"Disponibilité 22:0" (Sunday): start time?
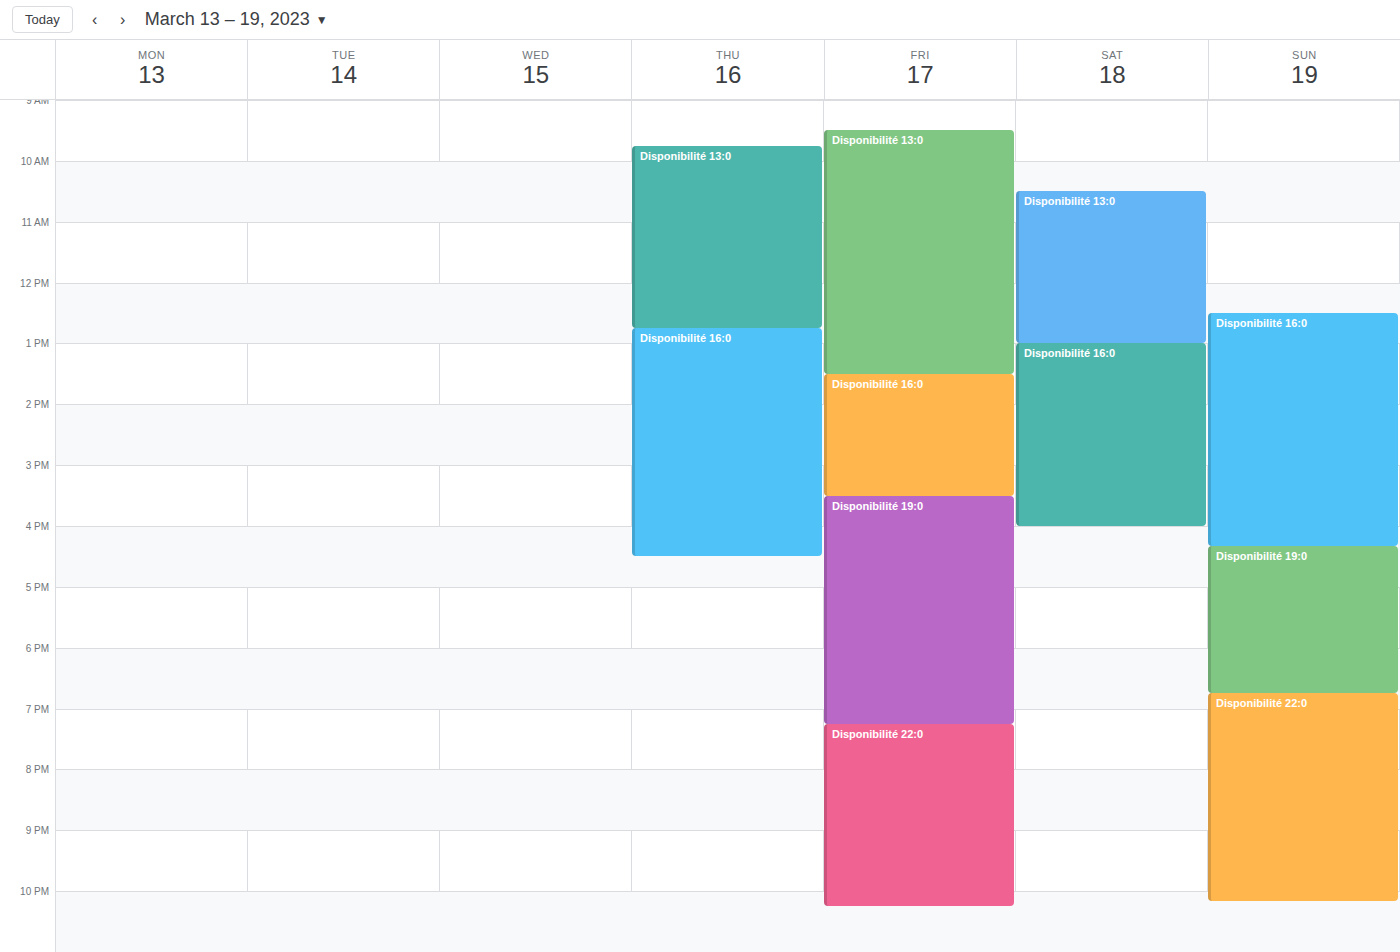
18:45